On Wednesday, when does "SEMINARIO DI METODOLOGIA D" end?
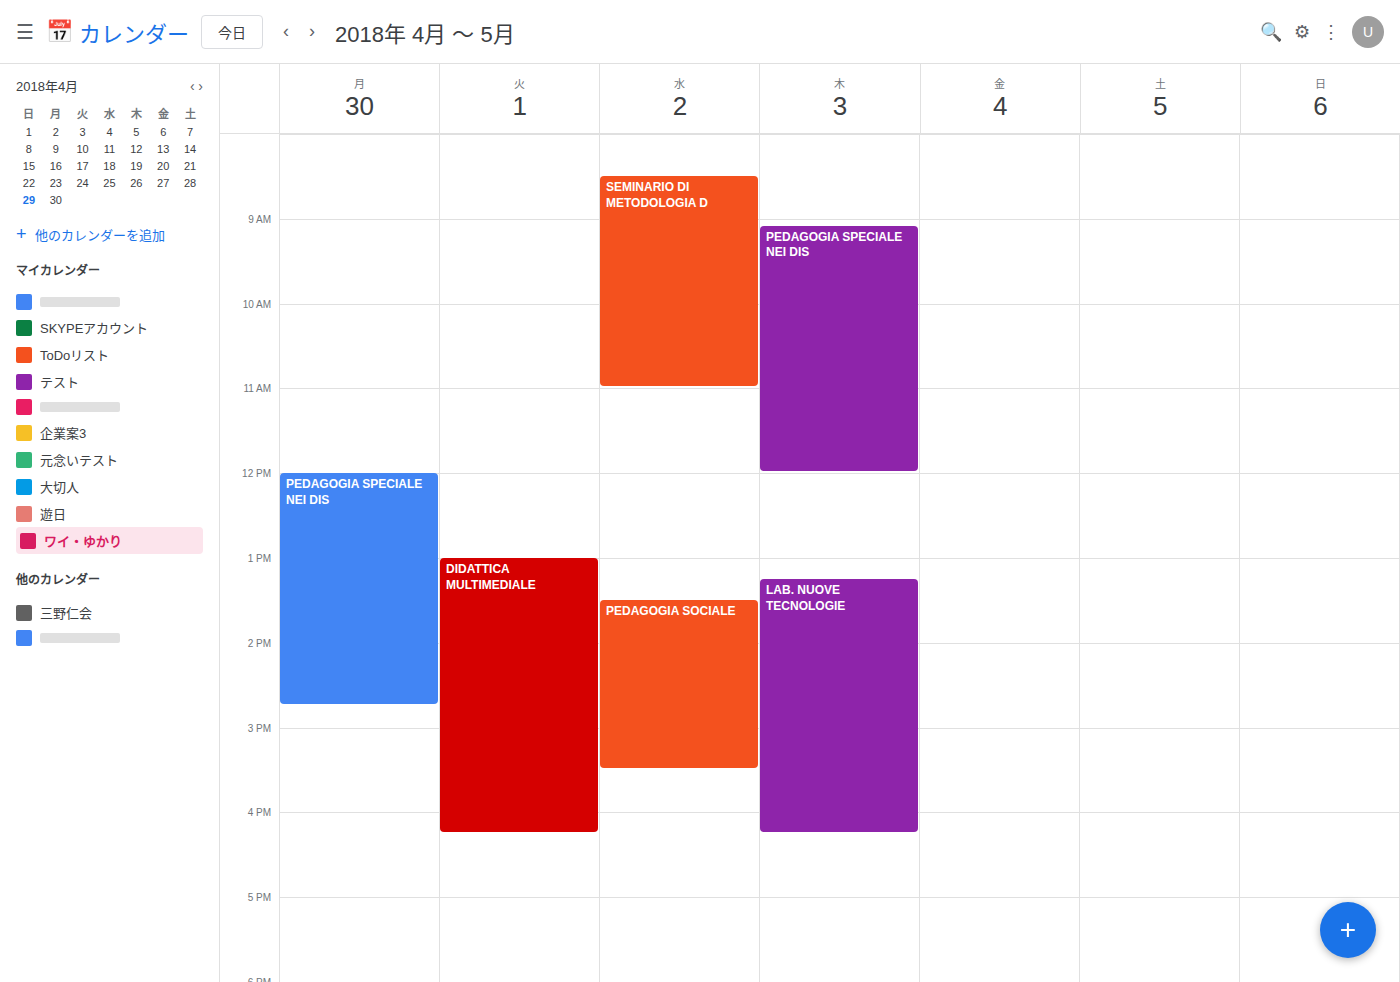
11:00 AM